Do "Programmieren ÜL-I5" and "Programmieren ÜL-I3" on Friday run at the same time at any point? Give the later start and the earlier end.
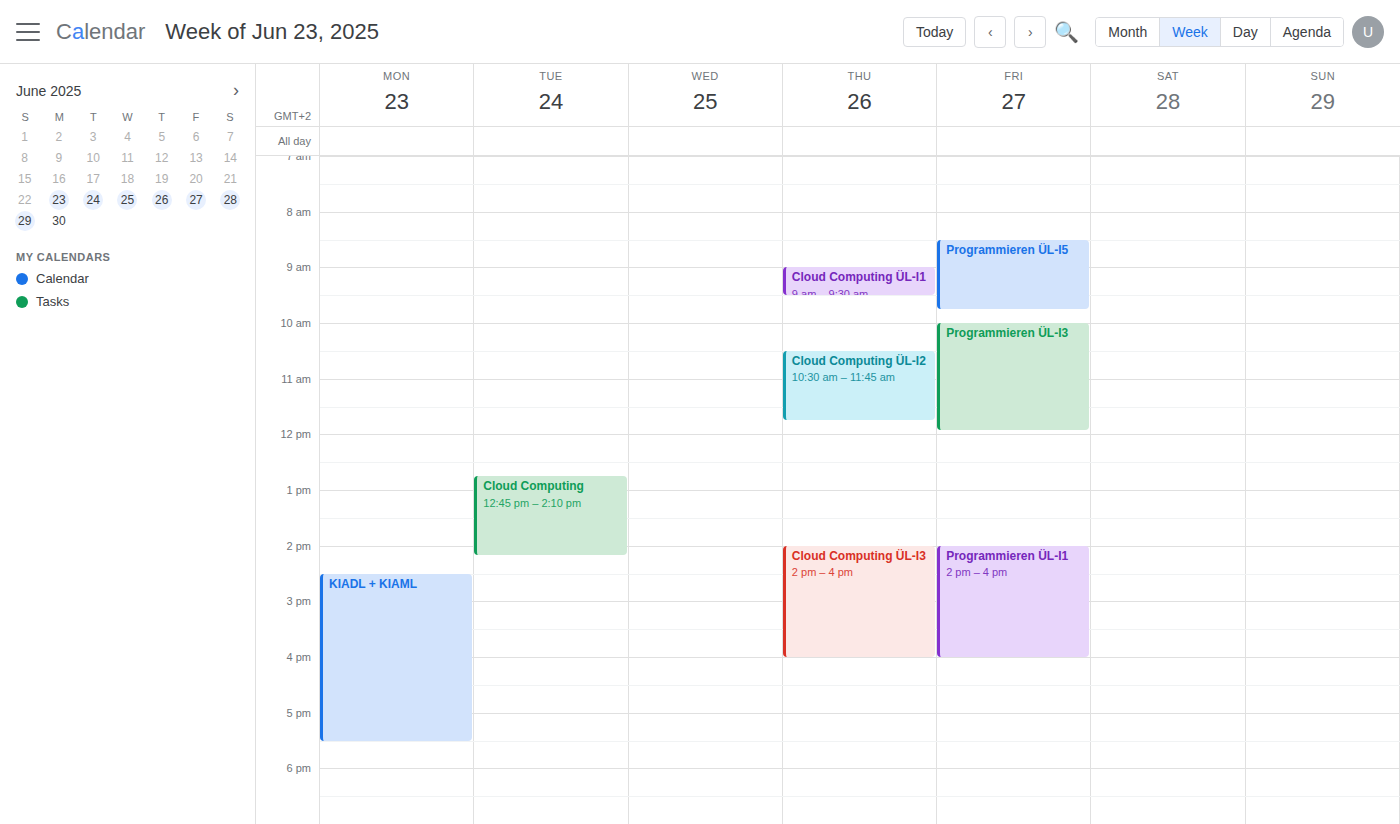
"Programmieren ÜL-I5" ends at 9:45 AM and "Programmieren ÜL-I3" starts at 10:00 AM -- no overlap.